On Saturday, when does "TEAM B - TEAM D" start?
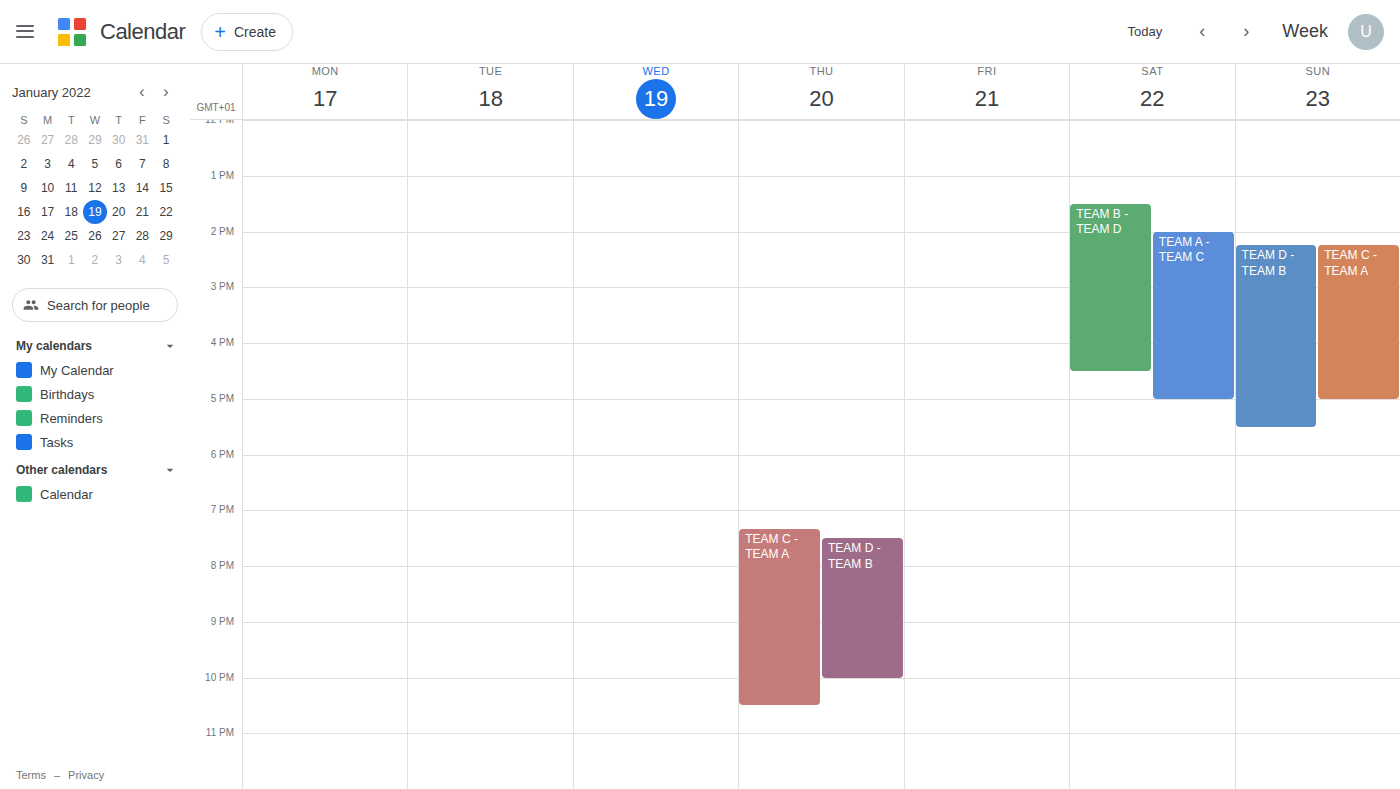
1:30 PM